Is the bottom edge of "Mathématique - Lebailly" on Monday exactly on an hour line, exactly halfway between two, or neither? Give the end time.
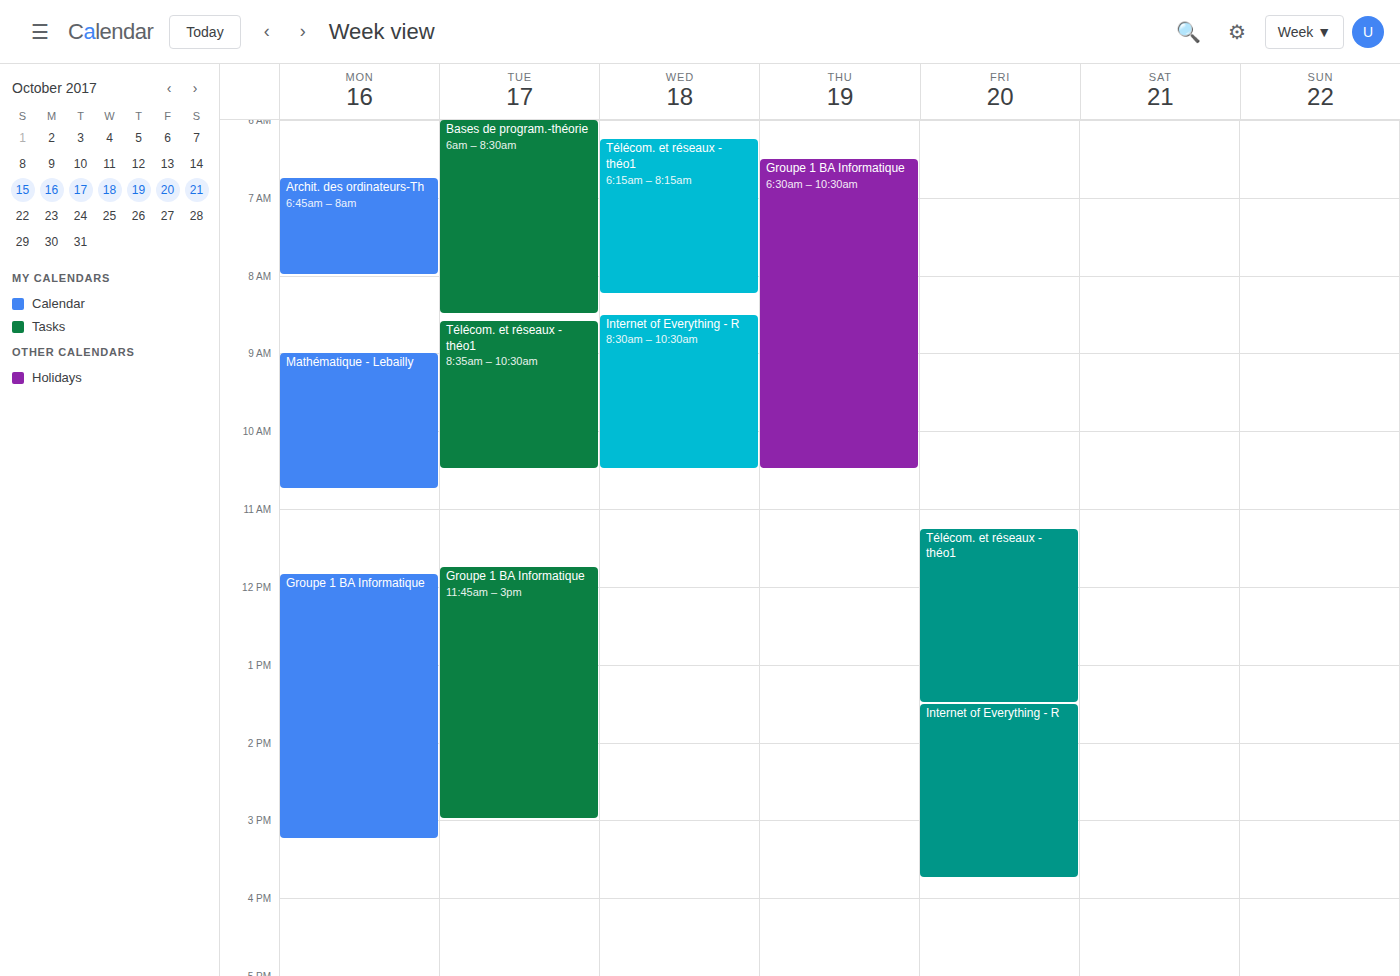
10:45 AM -- neither: three quarters of the way from the 10 AM line to the 11 AM line.